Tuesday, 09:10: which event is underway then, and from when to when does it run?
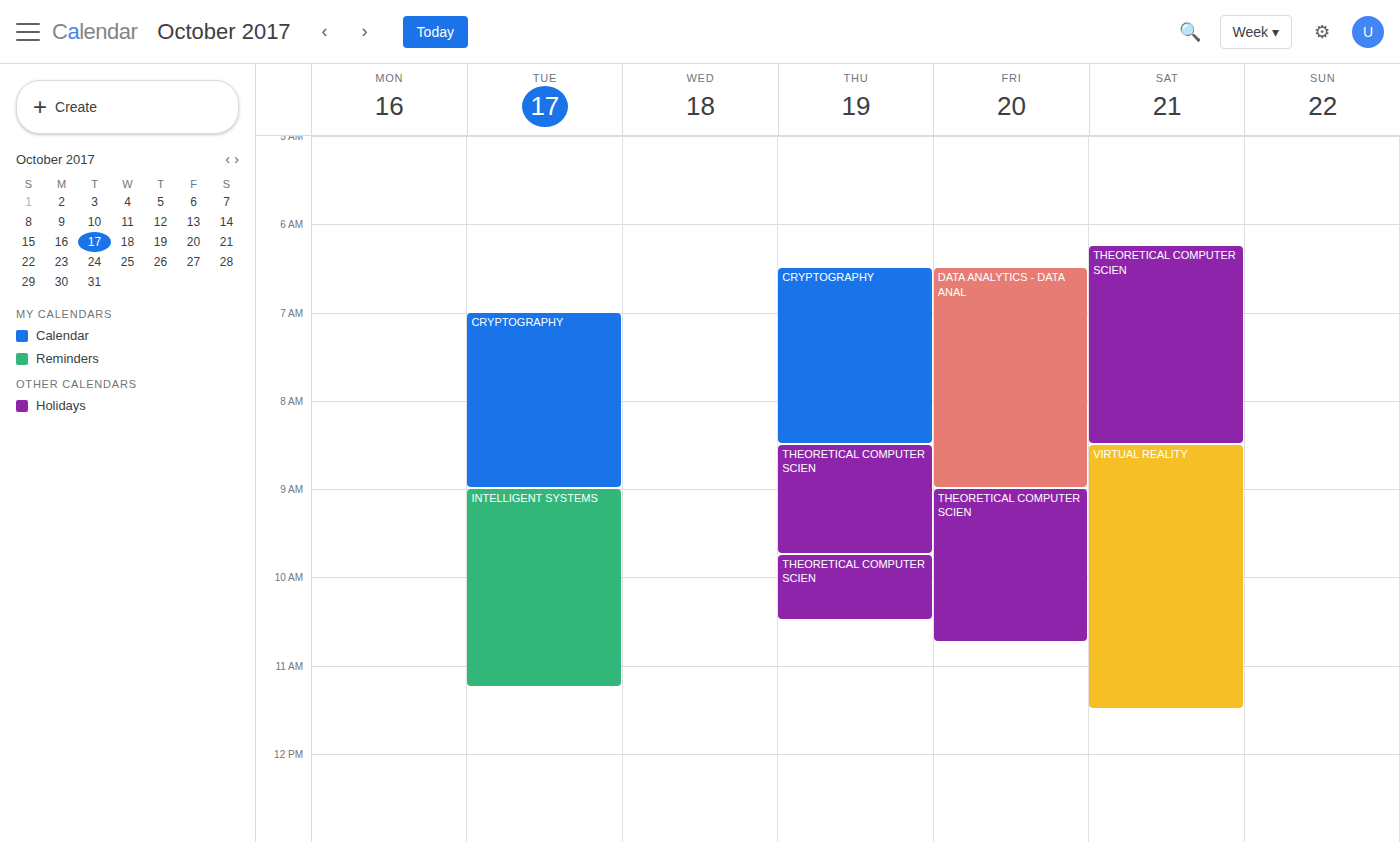
"INTELLIGENT SYSTEMS", 09:00 to 11:15